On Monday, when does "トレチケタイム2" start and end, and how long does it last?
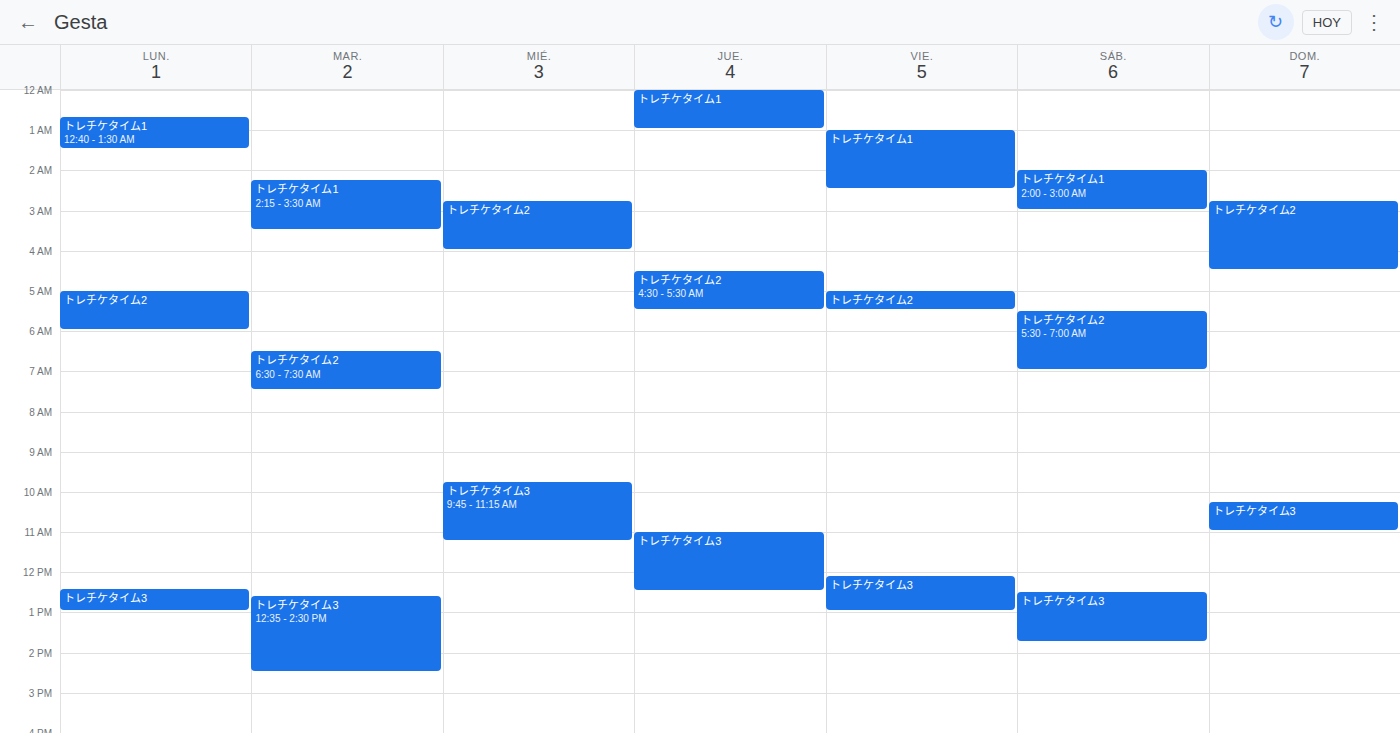
5:00 AM to 6:00 AM, 1 hour